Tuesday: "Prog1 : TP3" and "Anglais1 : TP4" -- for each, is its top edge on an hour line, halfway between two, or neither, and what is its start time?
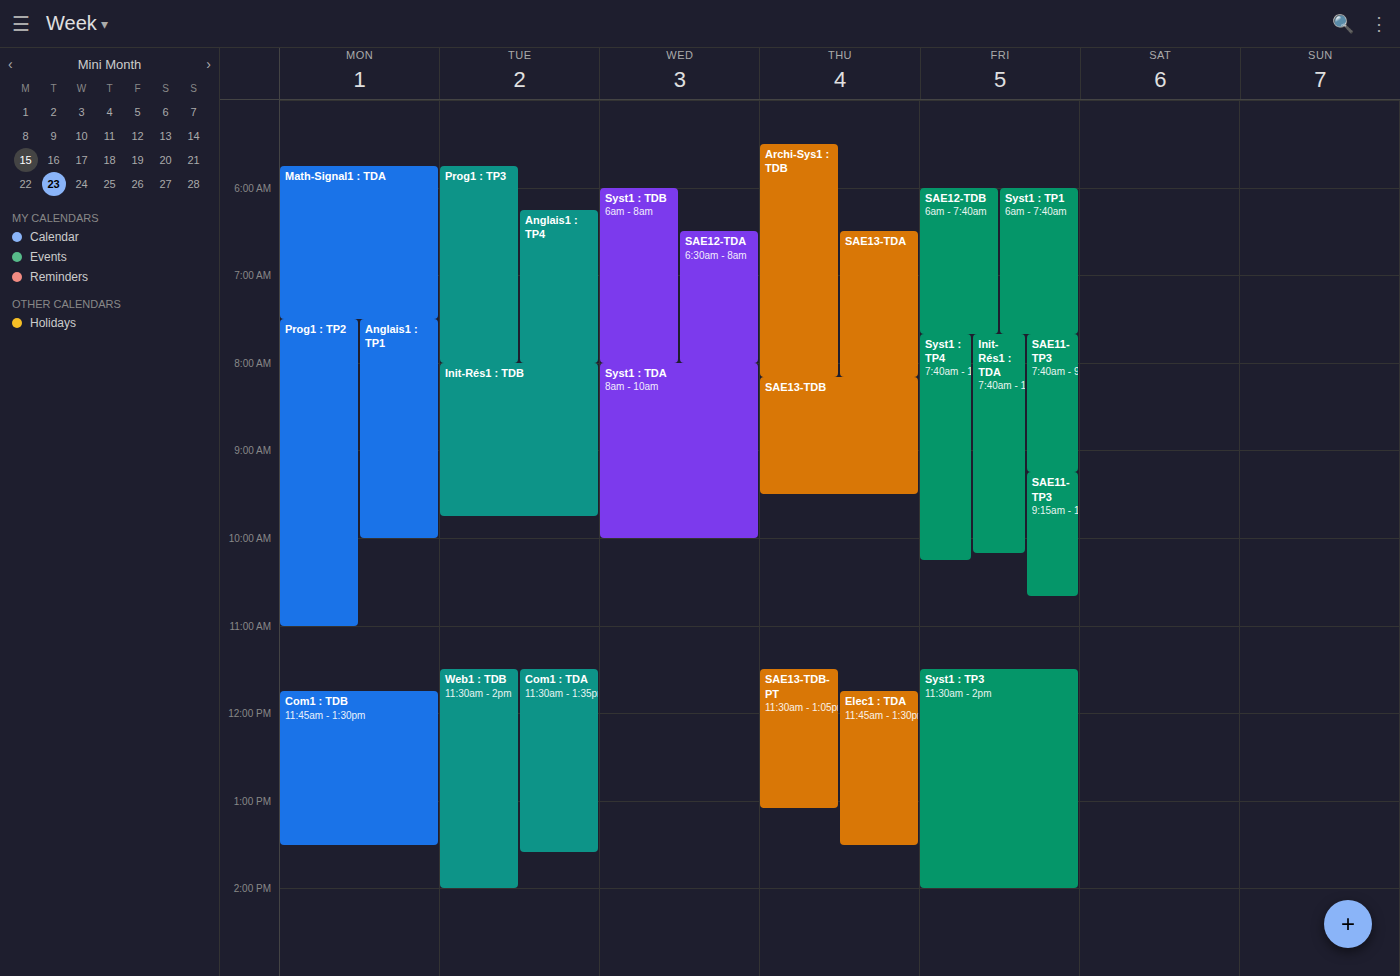
"Prog1 : TP3": 5:45 AM, neither: three quarters of the way from the 5 AM line to the 6 AM line. "Anglais1 : TP4": 6:15 AM, neither: a quarter of the way from the 6 AM line to the 7 AM line.